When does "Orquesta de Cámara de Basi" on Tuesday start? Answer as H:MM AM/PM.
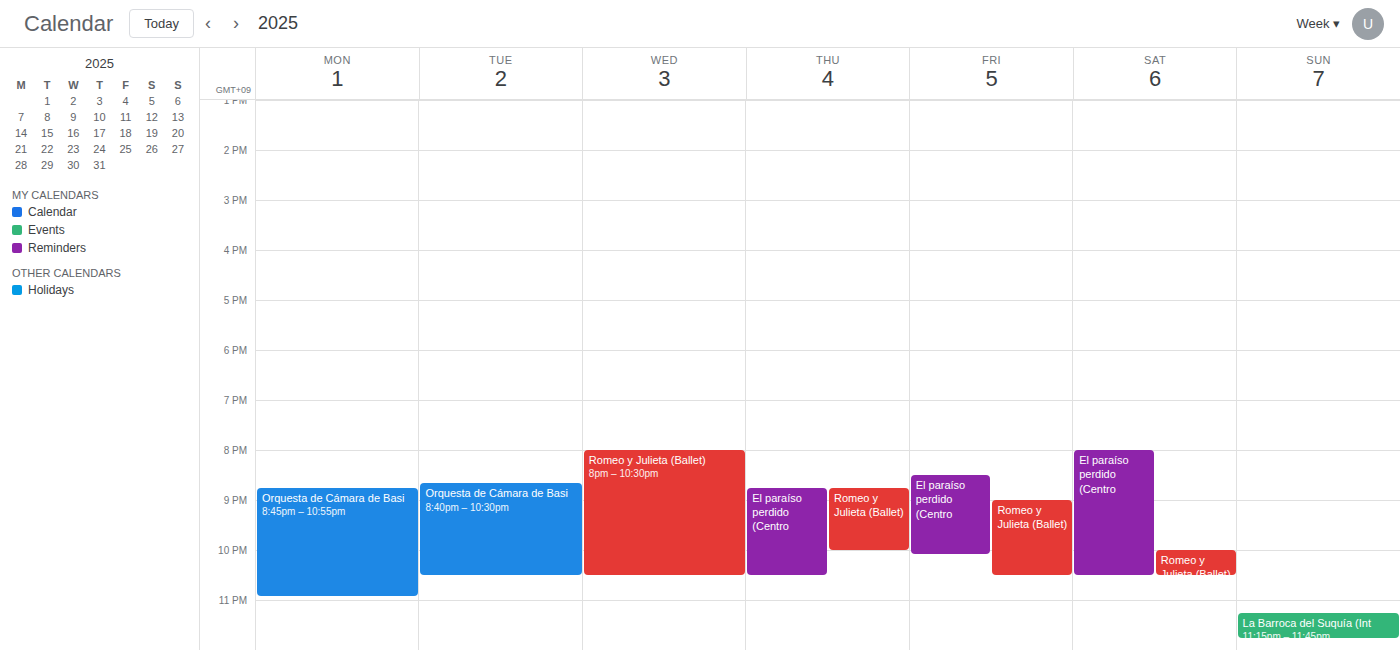
8:40 PM